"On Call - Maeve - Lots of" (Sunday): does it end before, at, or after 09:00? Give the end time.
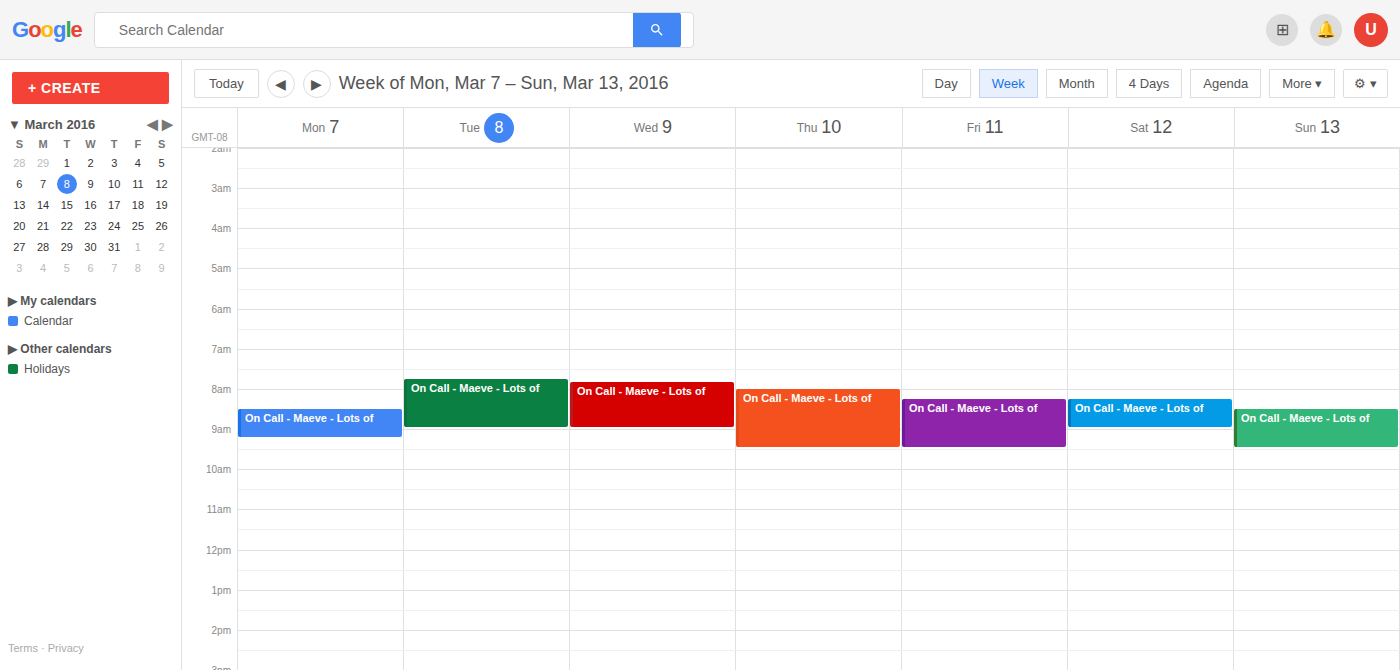
09:30 -- after 09:00, 30 minutes below the 09:00 line.